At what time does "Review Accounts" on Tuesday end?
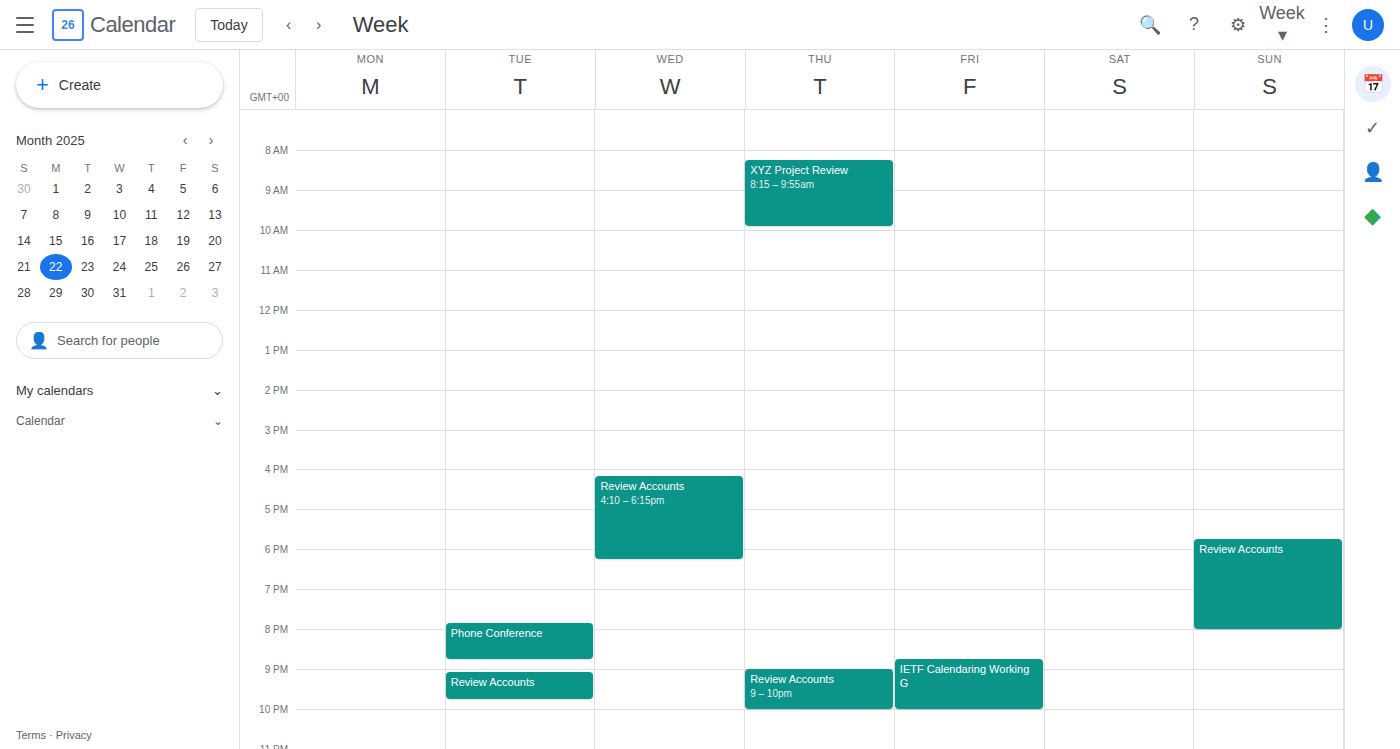
9:45 PM